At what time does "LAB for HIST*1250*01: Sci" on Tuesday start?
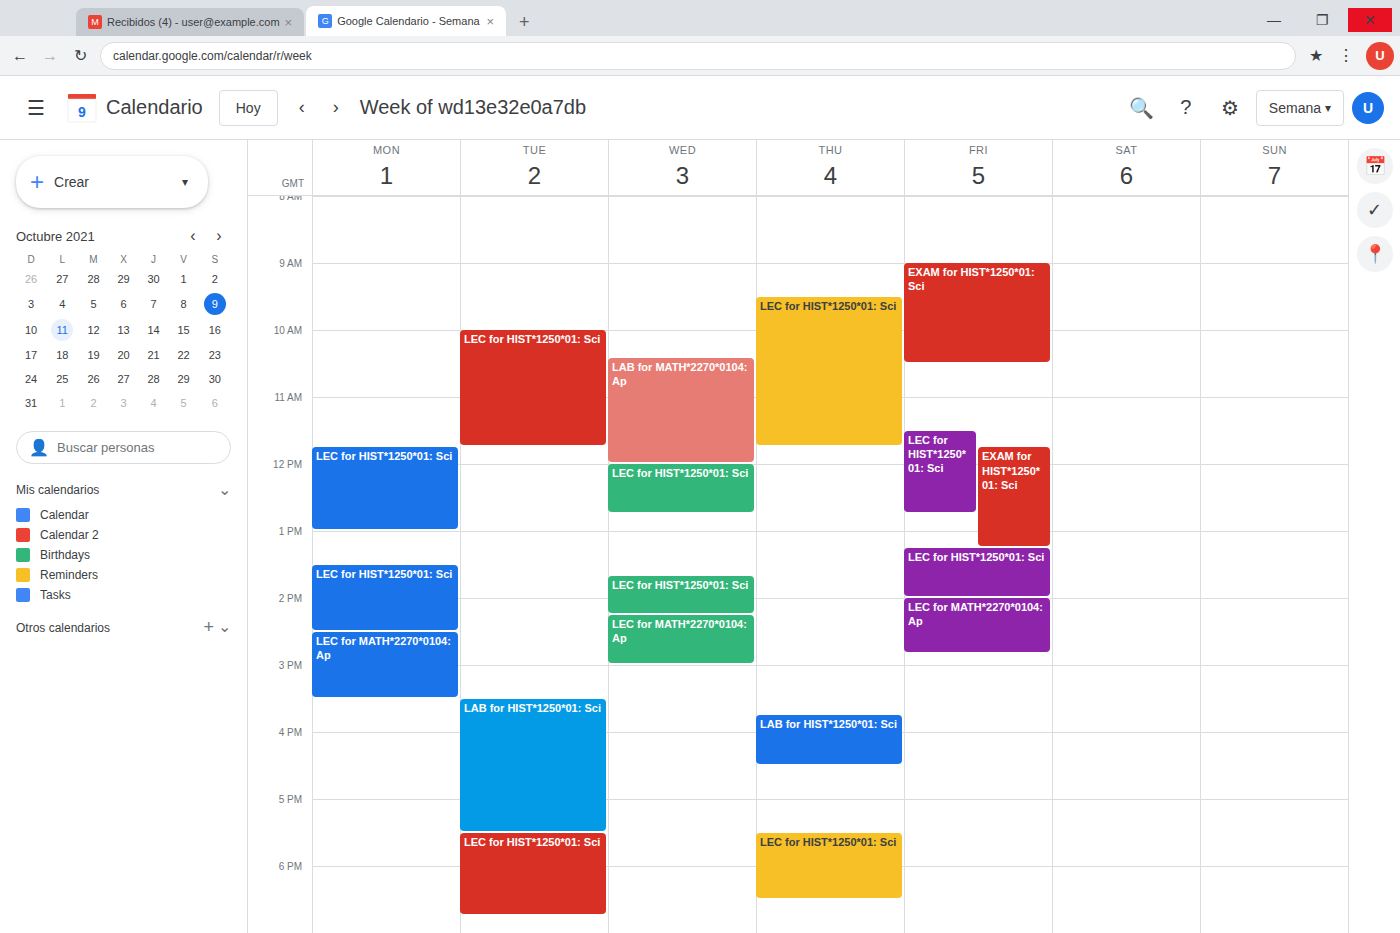
3:30 PM